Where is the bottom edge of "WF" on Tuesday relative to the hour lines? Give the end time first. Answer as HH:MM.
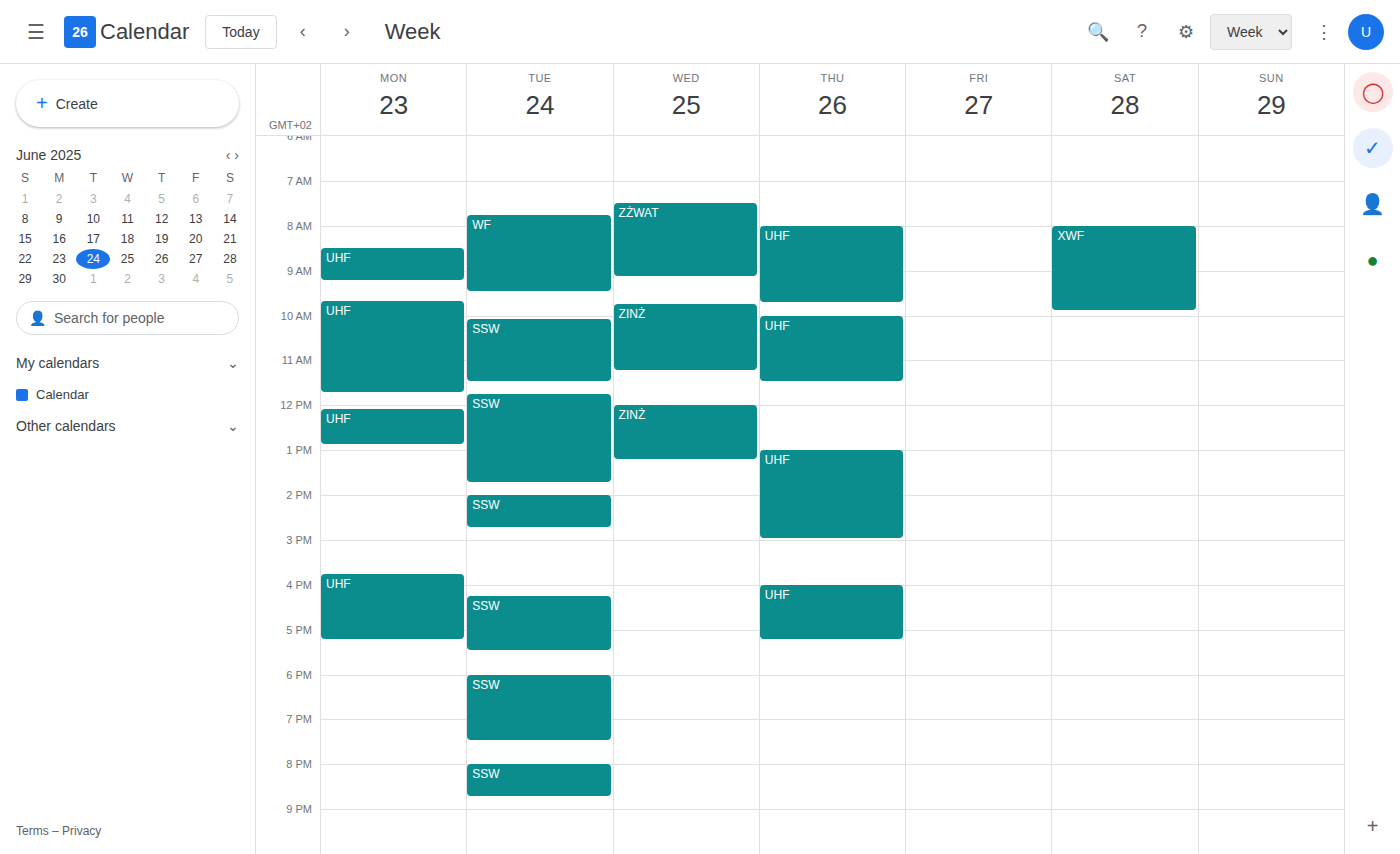
09:30 -- halfway between the 09:00 and 10:00 lines.